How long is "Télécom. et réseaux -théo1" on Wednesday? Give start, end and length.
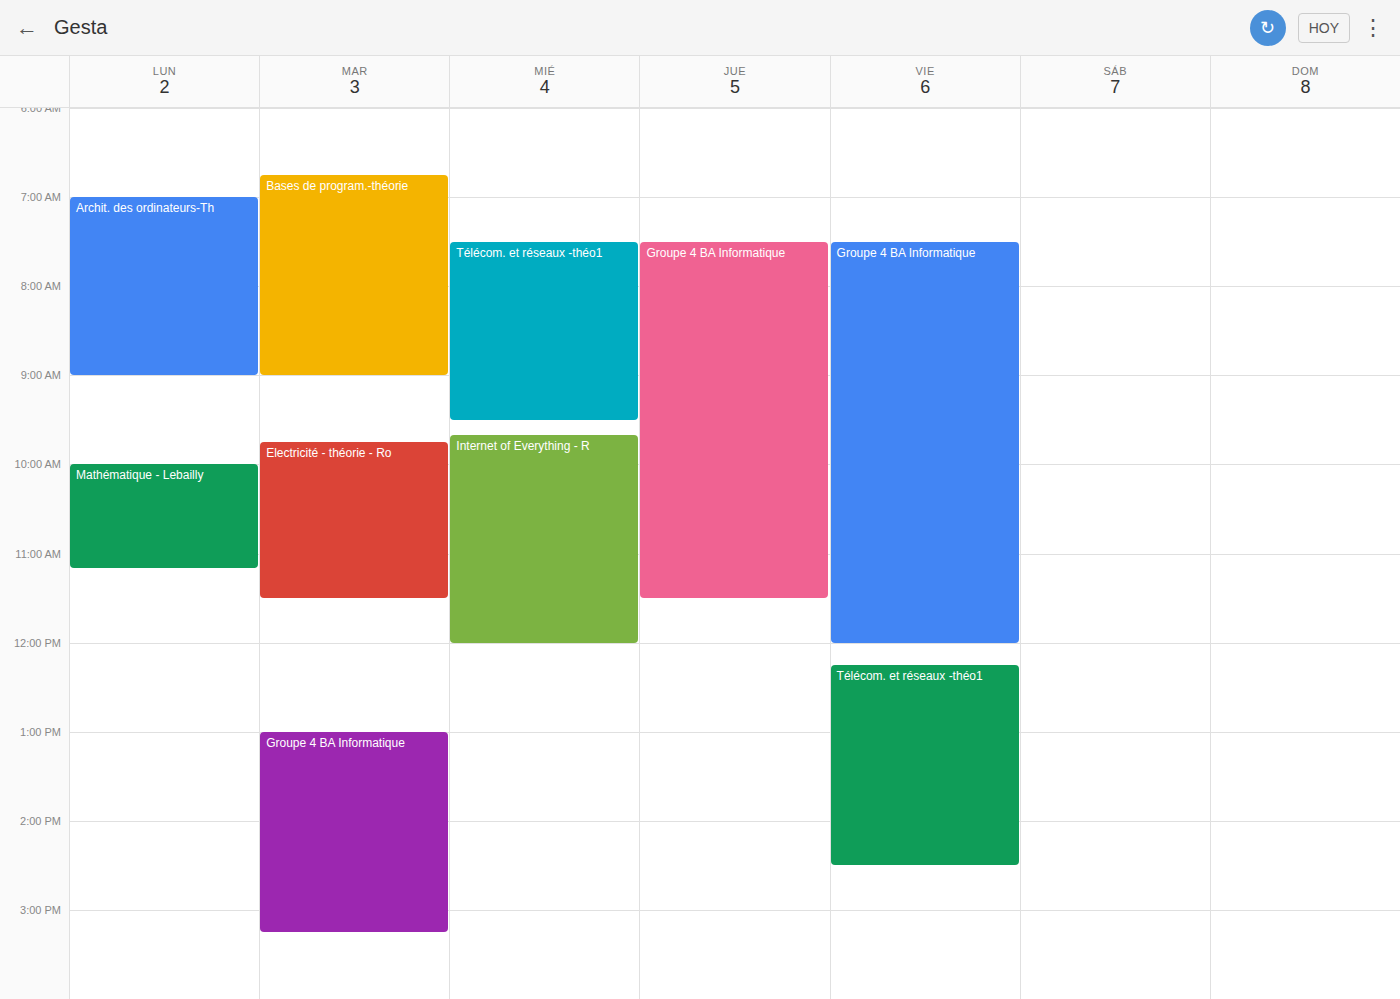
7:30 AM to 9:30 AM, 2 hours